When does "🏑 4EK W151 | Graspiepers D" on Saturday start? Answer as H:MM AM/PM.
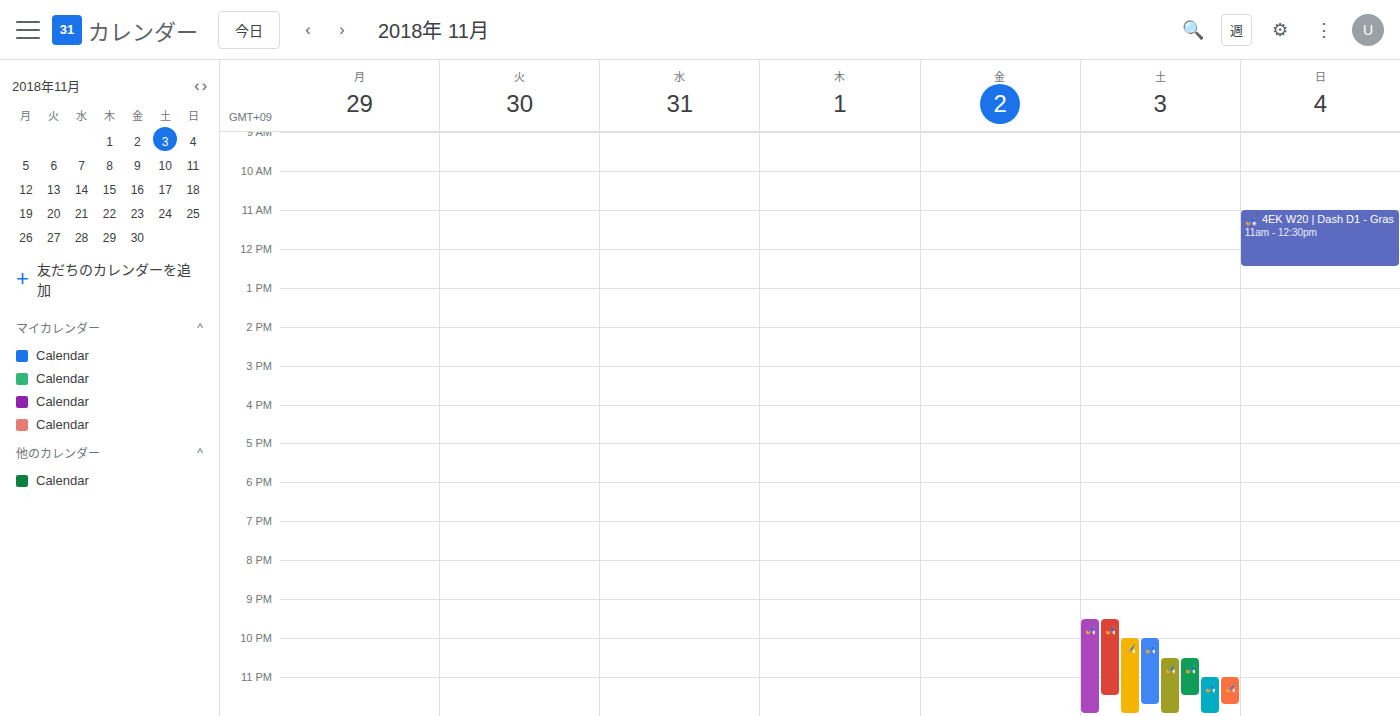
11:00 PM